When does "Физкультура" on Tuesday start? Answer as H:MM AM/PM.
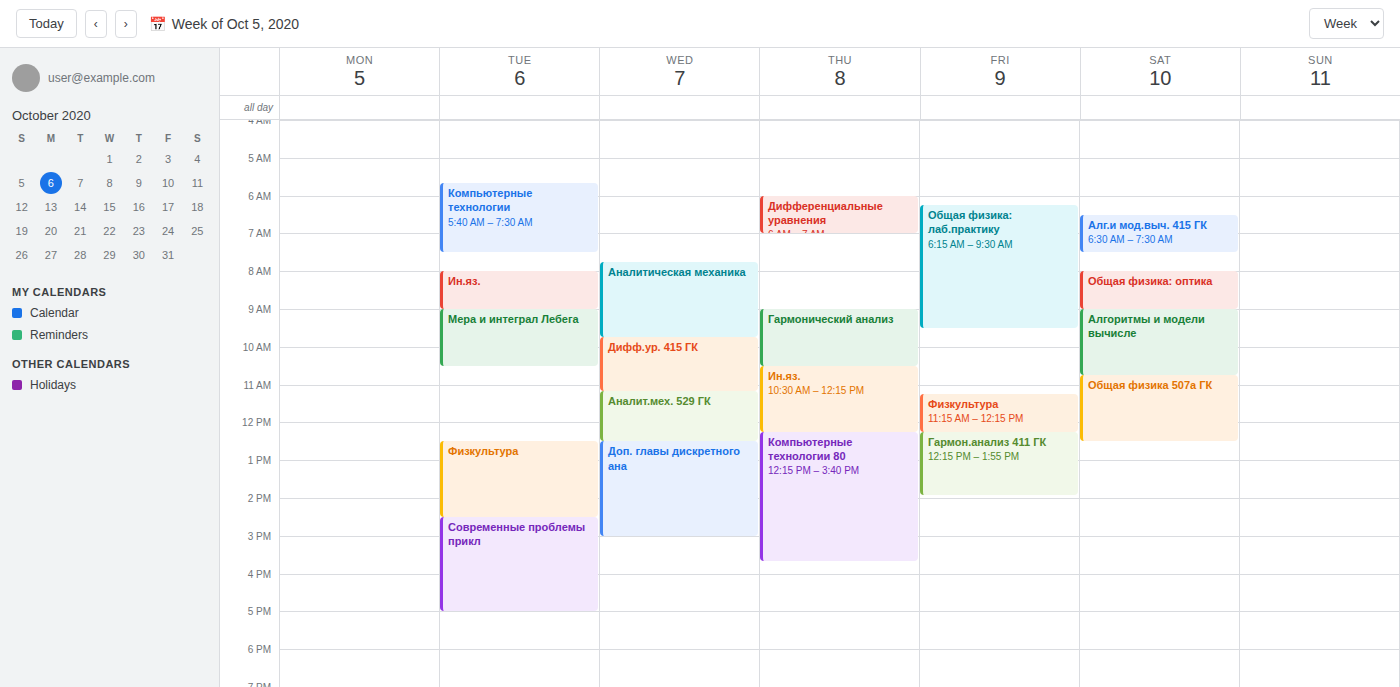
12:30 PM